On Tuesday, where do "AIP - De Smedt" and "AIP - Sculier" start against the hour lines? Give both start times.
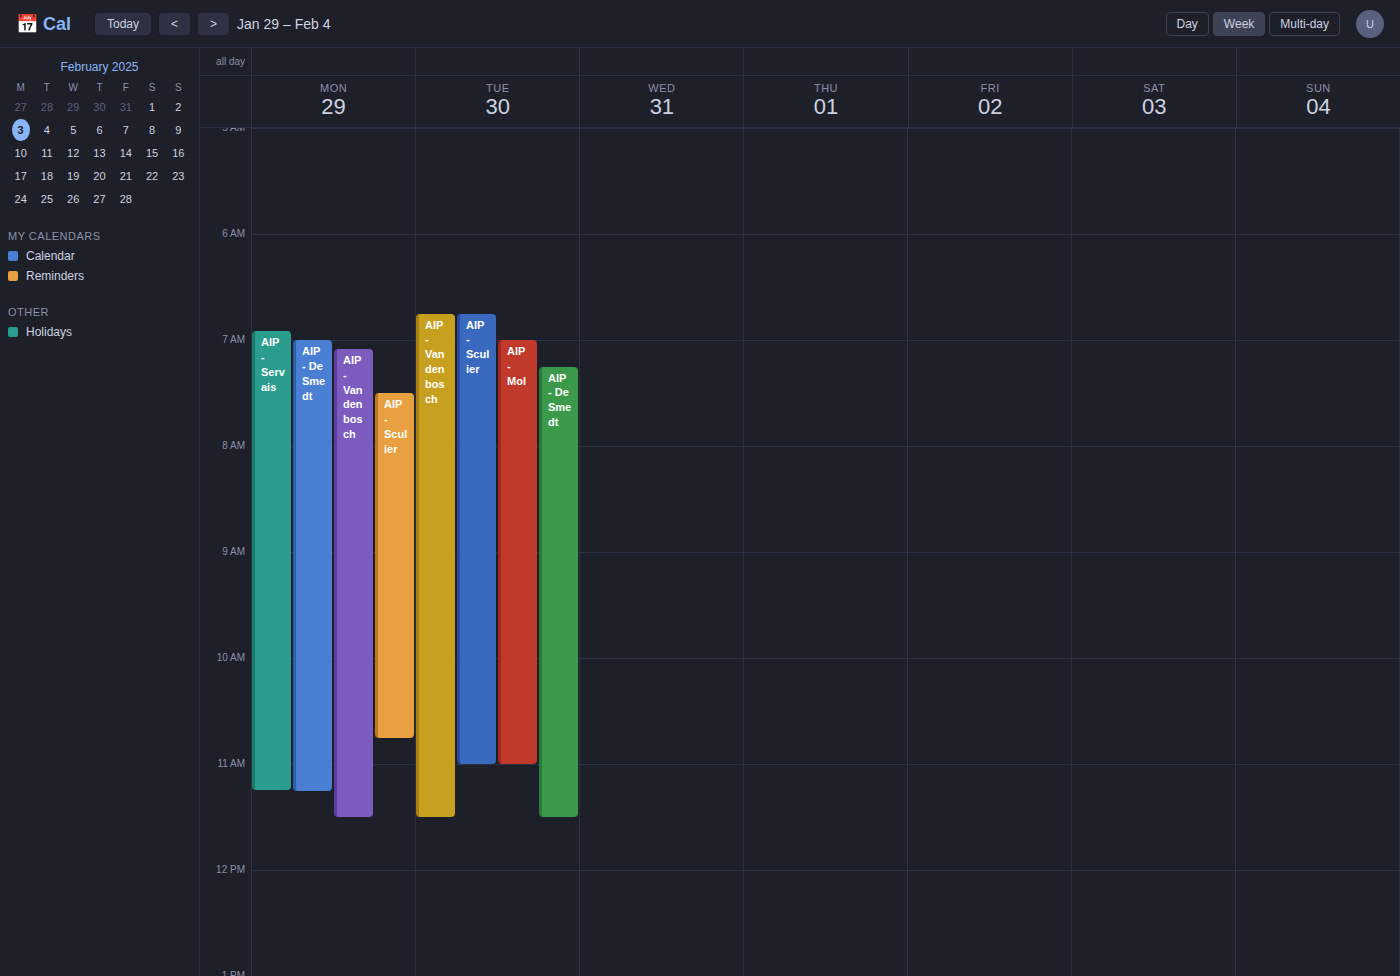
"AIP - De Smedt": 07:15, neither: a quarter of the way from the 07:00 line to the 08:00 line. "AIP - Sculier": 06:45, neither: three quarters of the way from the 06:00 line to the 07:00 line.